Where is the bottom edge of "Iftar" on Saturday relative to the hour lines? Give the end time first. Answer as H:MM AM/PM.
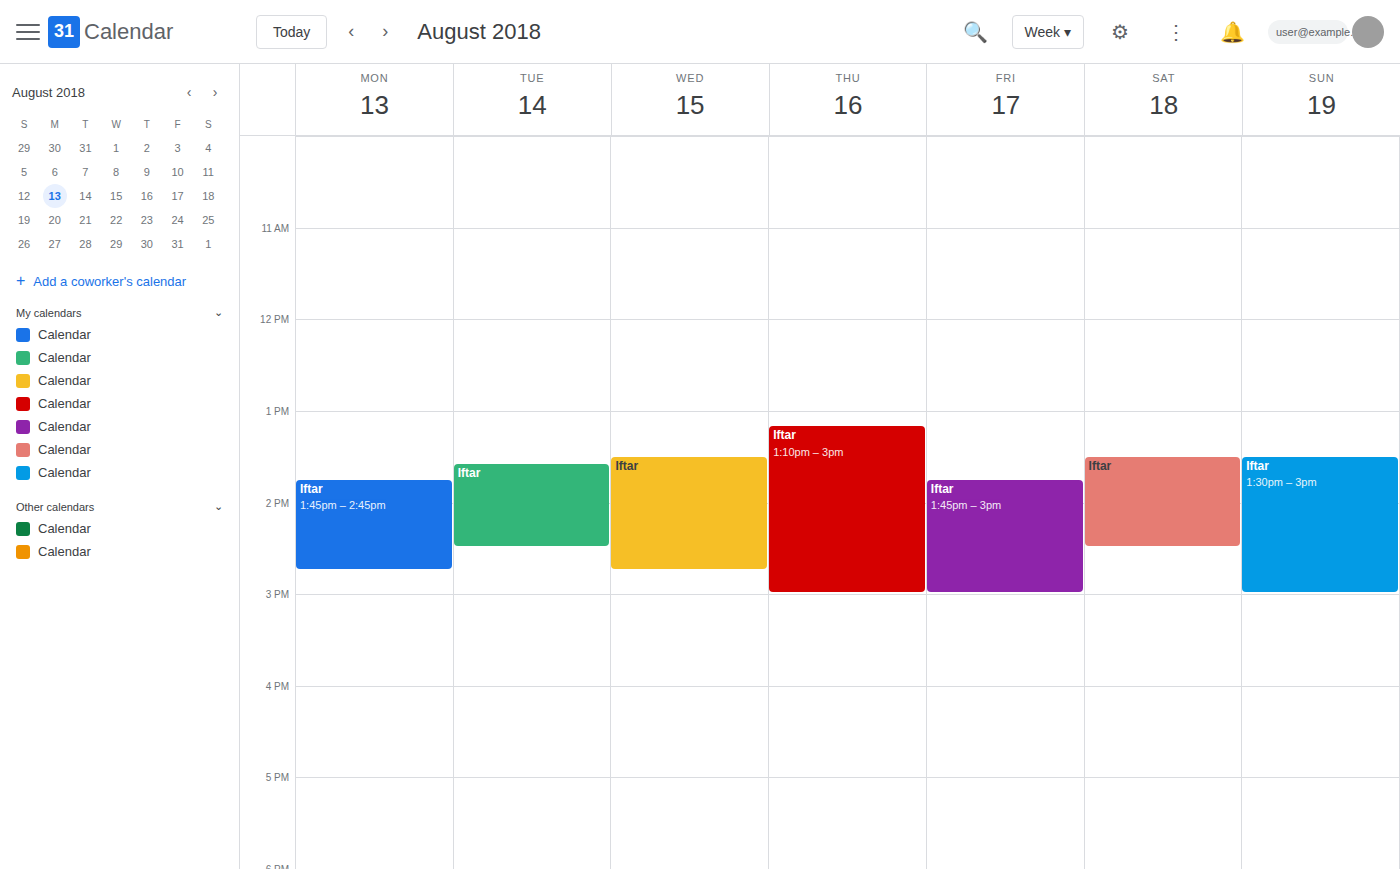
2:30 PM -- halfway between the 2 PM and 3 PM lines.